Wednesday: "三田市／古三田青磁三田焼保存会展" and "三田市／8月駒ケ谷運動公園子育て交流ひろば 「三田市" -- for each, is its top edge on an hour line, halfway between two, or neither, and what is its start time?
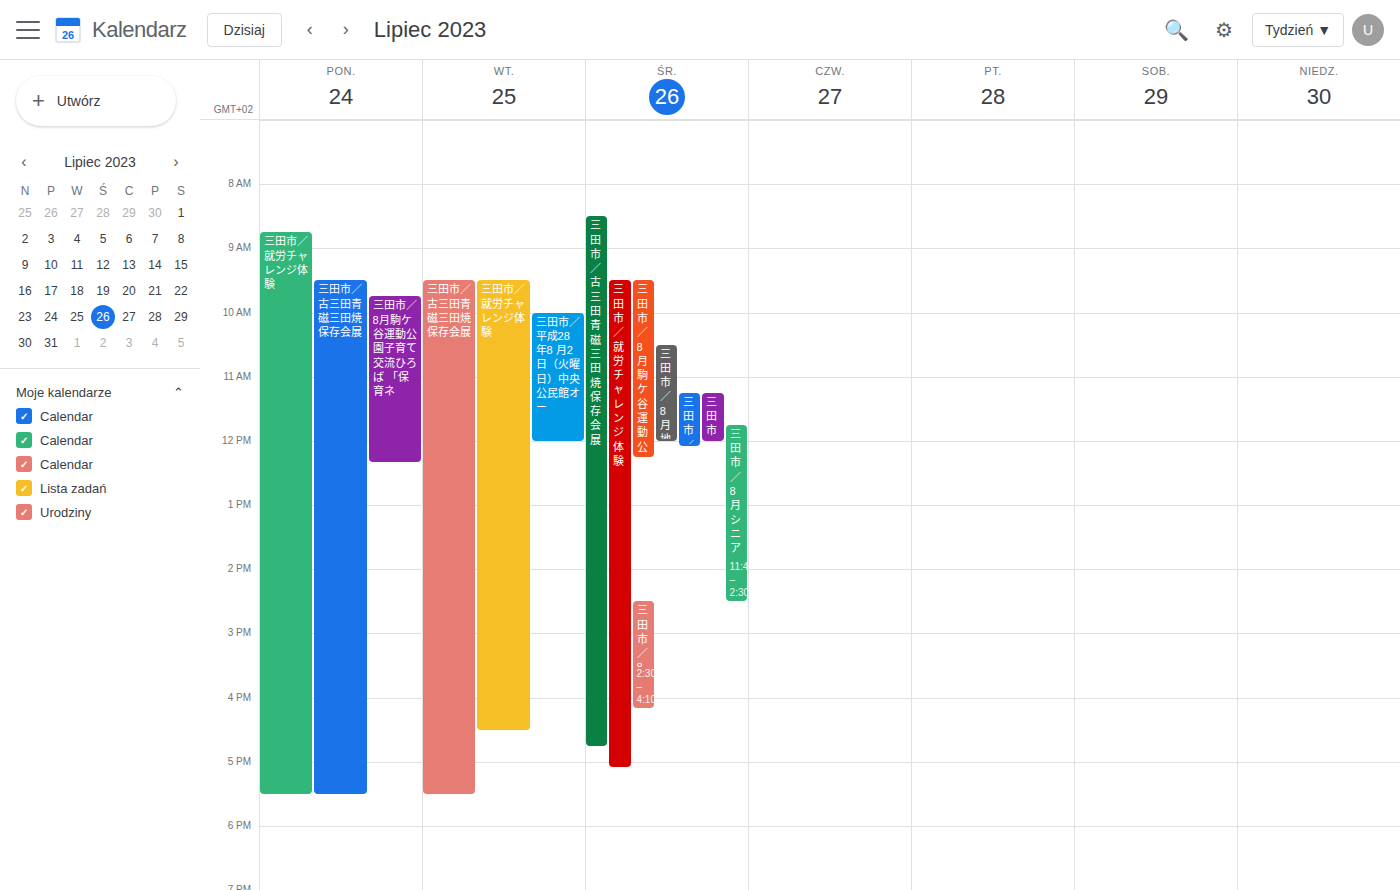
"三田市／古三田青磁三田焼保存会展": 8:30 AM, halfway between the 8 AM and 9 AM lines. "三田市／8月駒ケ谷運動公園子育て交流ひろば 「三田市": 9:30 AM, halfway between the 9 AM and 10 AM lines.